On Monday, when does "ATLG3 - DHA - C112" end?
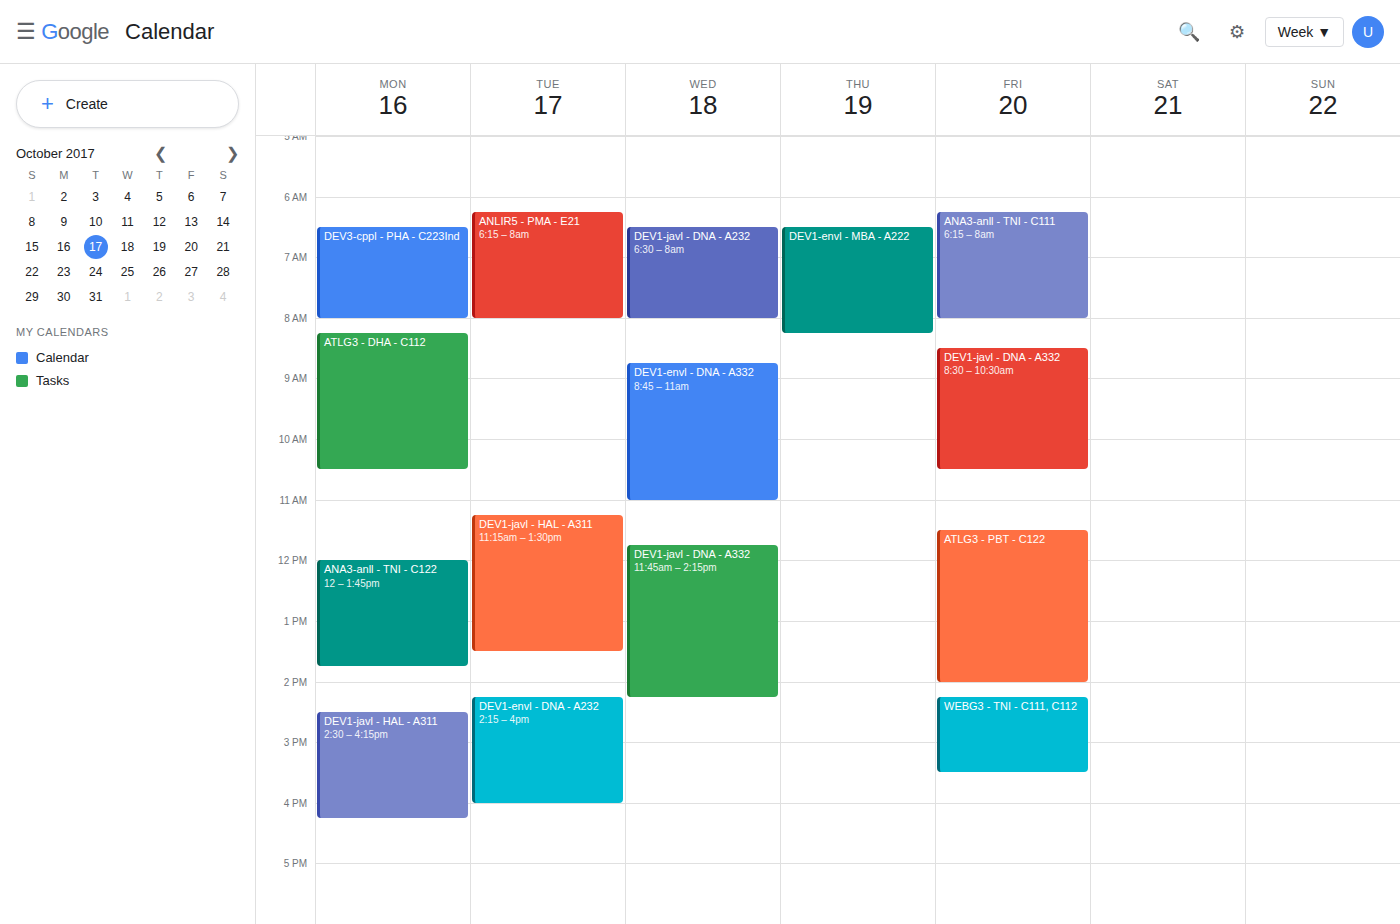
10:30